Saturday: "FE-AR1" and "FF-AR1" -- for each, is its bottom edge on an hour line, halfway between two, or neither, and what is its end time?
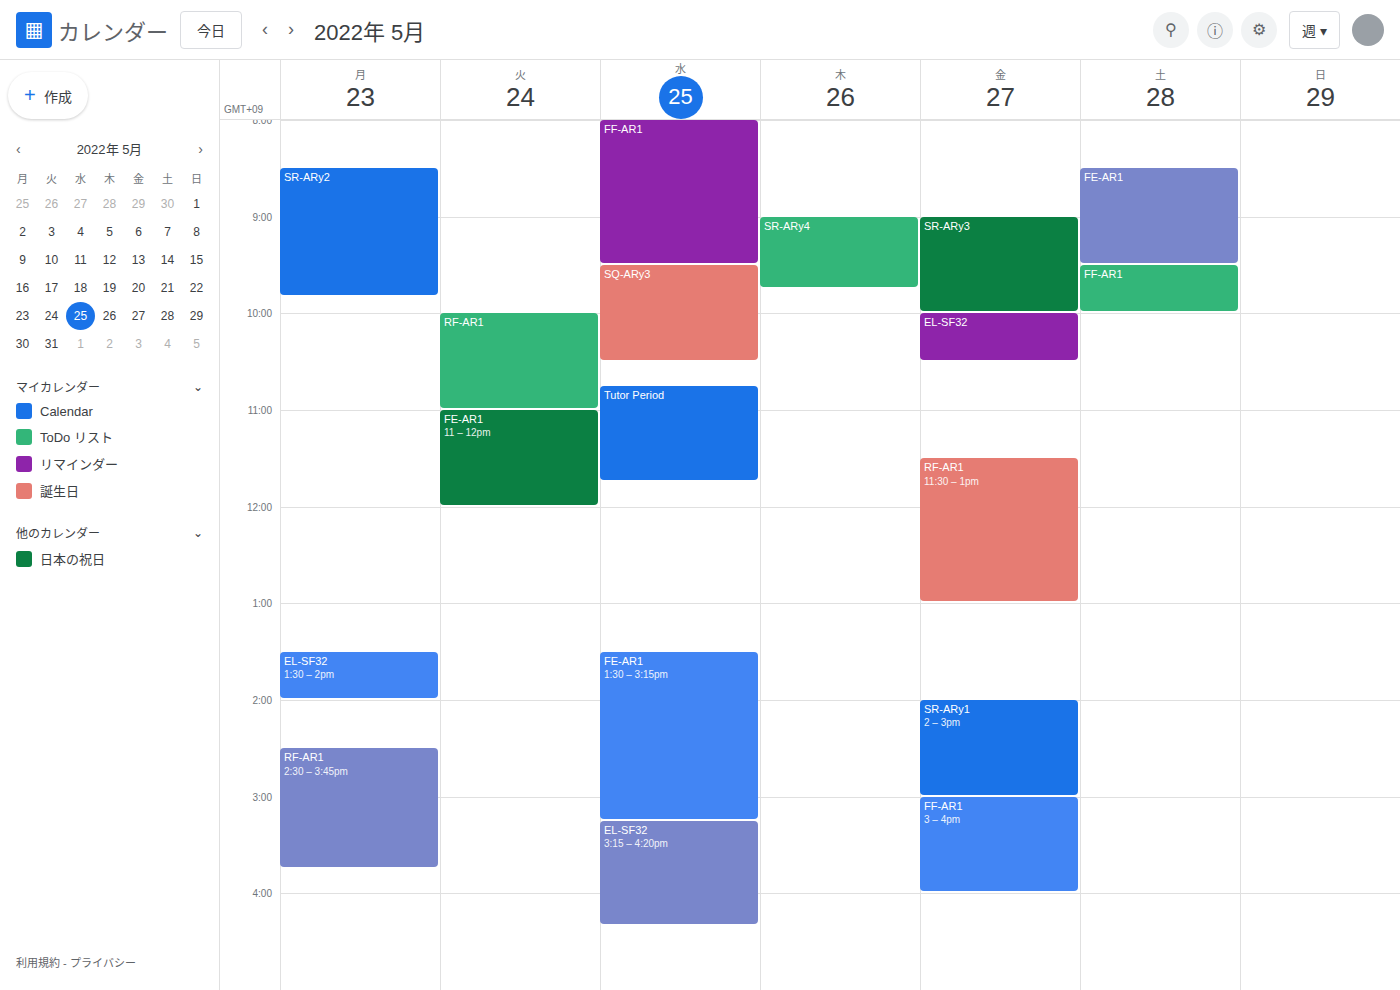
"FE-AR1": 9:30 AM, halfway between the 9 AM and 10 AM lines. "FF-AR1": 10:00 AM, exactly on the 10 AM line.